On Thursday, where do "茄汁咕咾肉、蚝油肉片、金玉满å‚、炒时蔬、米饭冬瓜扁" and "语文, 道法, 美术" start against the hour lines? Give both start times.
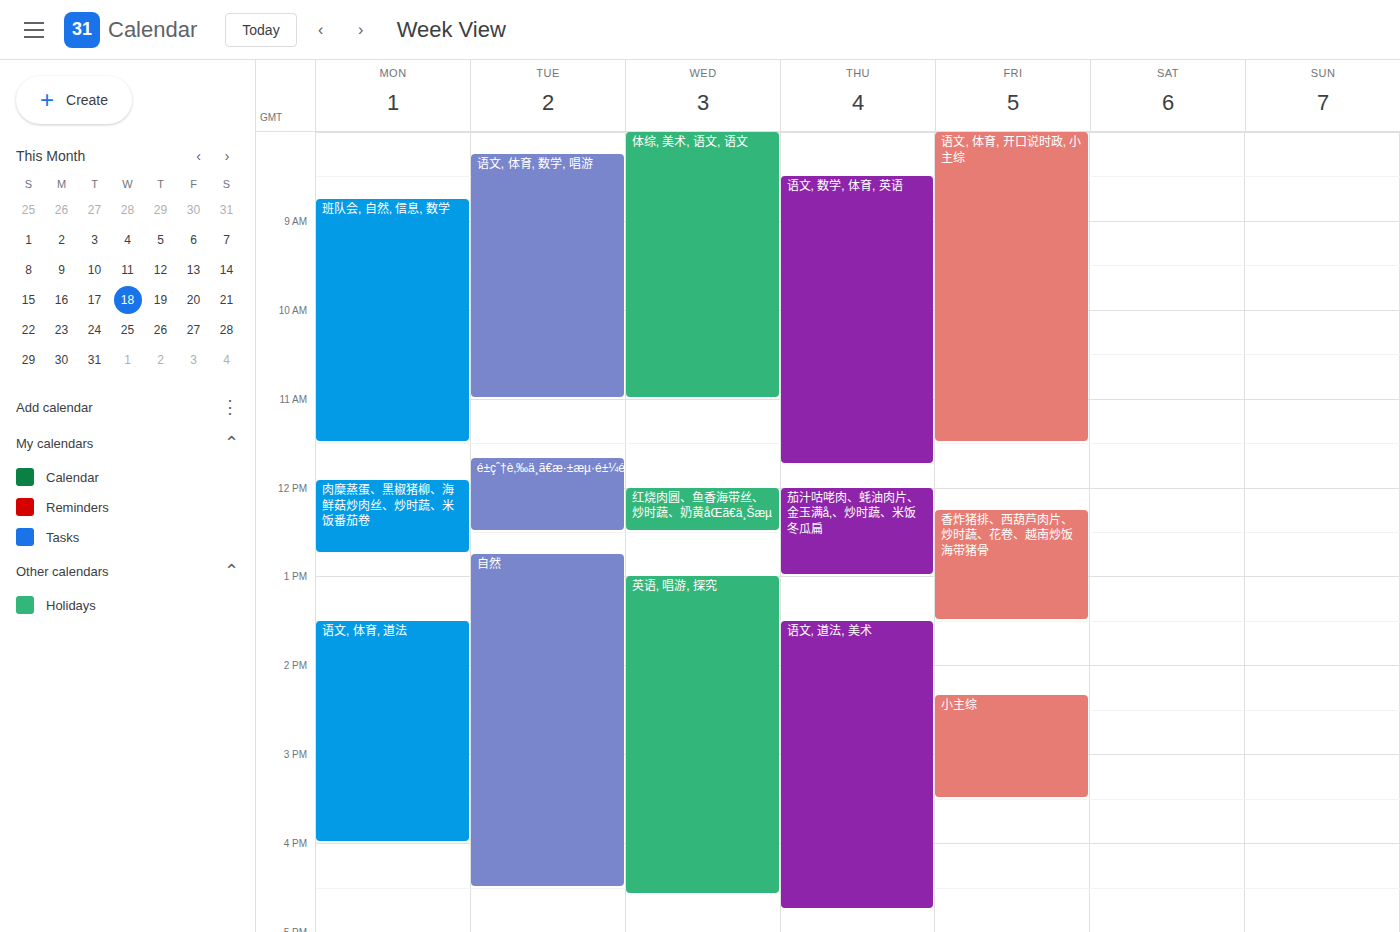
"茄汁咕咾肉、蚝油肉片、金玉满å‚、炒时蔬、米饭冬瓜扁": 12:00 PM, exactly on the 12 PM line. "语文, 道法, 美术": 1:30 PM, halfway between the 1 PM and 2 PM lines.